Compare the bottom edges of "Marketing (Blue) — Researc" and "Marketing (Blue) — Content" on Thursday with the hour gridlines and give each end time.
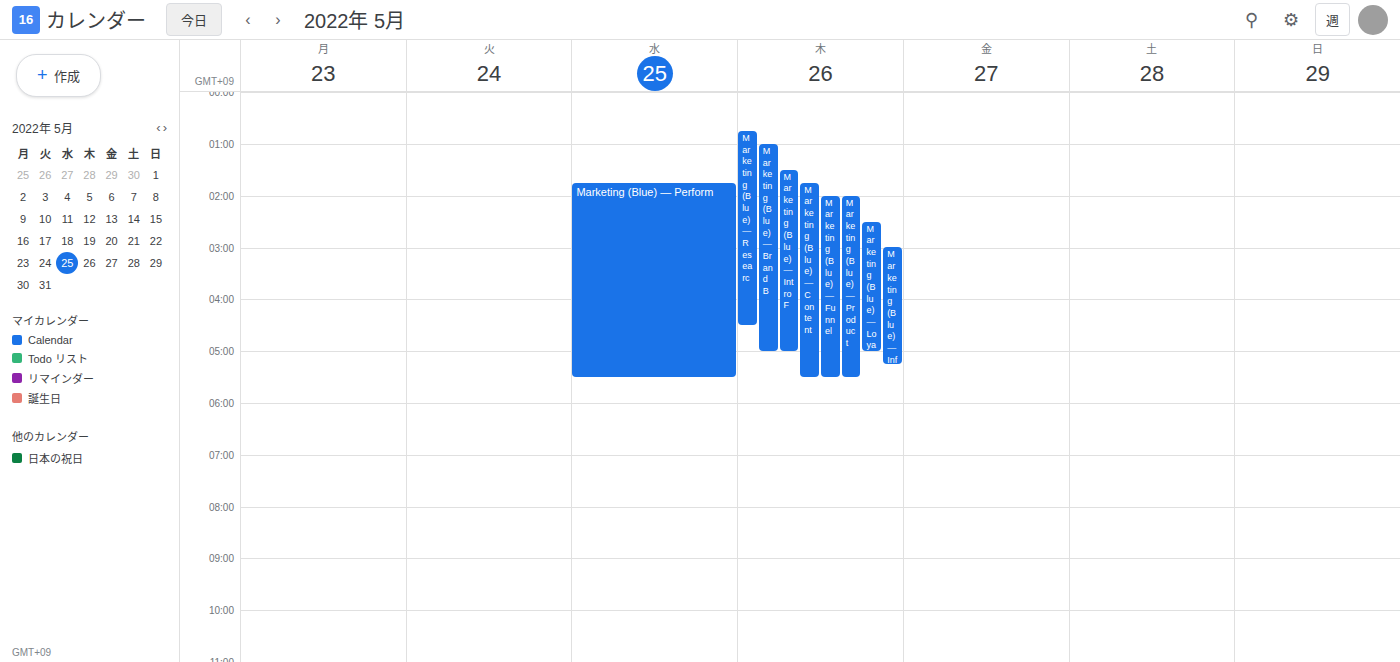
"Marketing (Blue) — Researc": 4:30 AM, halfway between the 4 AM and 5 AM lines. "Marketing (Blue) — Content": 5:30 AM, halfway between the 5 AM and 6 AM lines.